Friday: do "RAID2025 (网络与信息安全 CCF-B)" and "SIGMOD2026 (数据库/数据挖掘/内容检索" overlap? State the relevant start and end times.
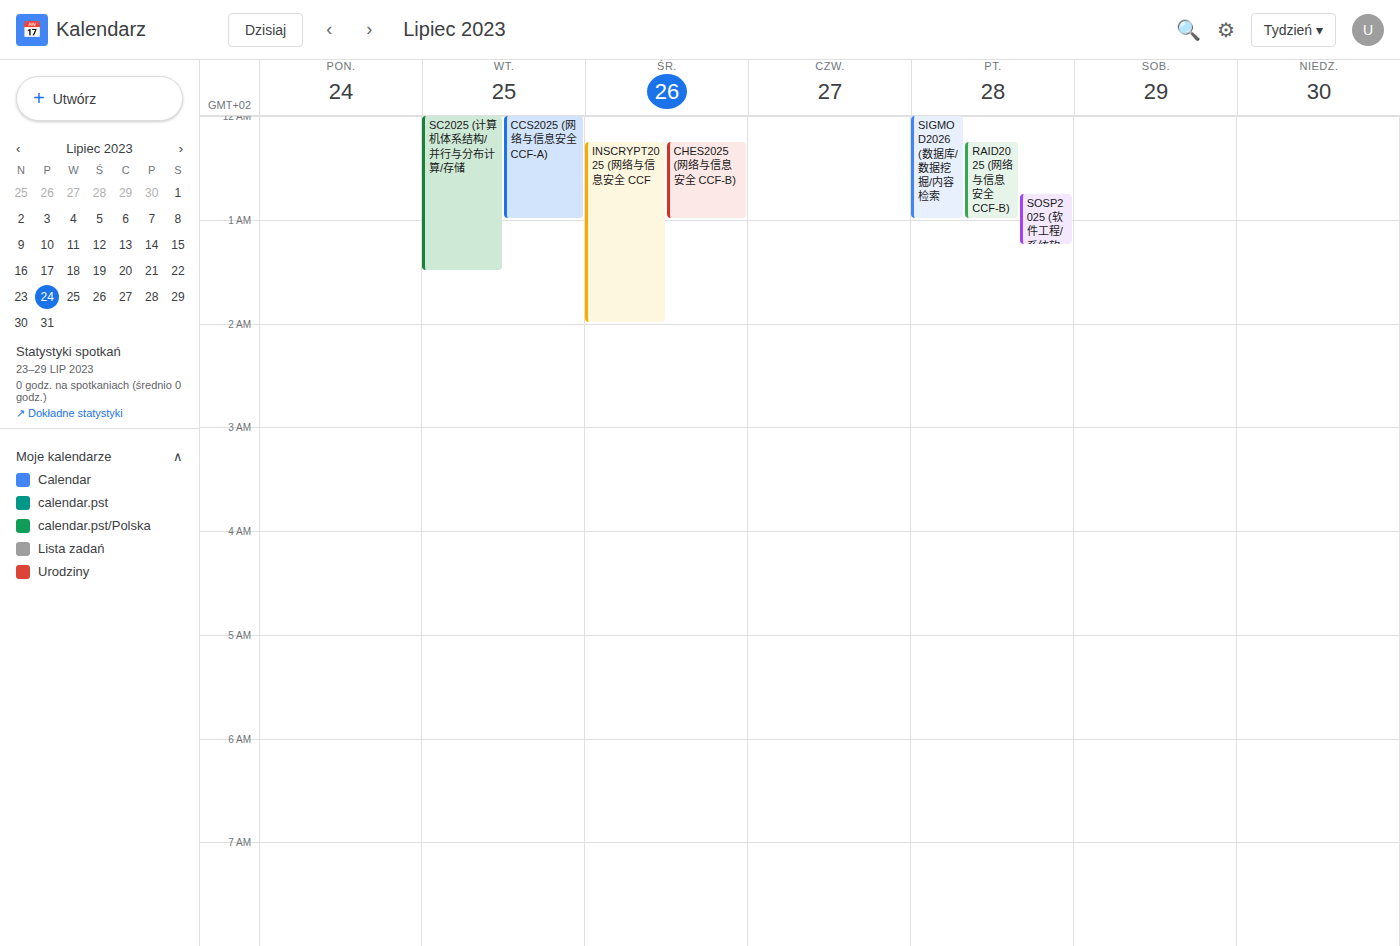
"RAID2025 (网络与信息安全 CCF-B)" runs 12:15 AM to 1:00 AM, inside "SIGMOD2026 (数据库/数据挖掘/内容检索" -- they overlap.